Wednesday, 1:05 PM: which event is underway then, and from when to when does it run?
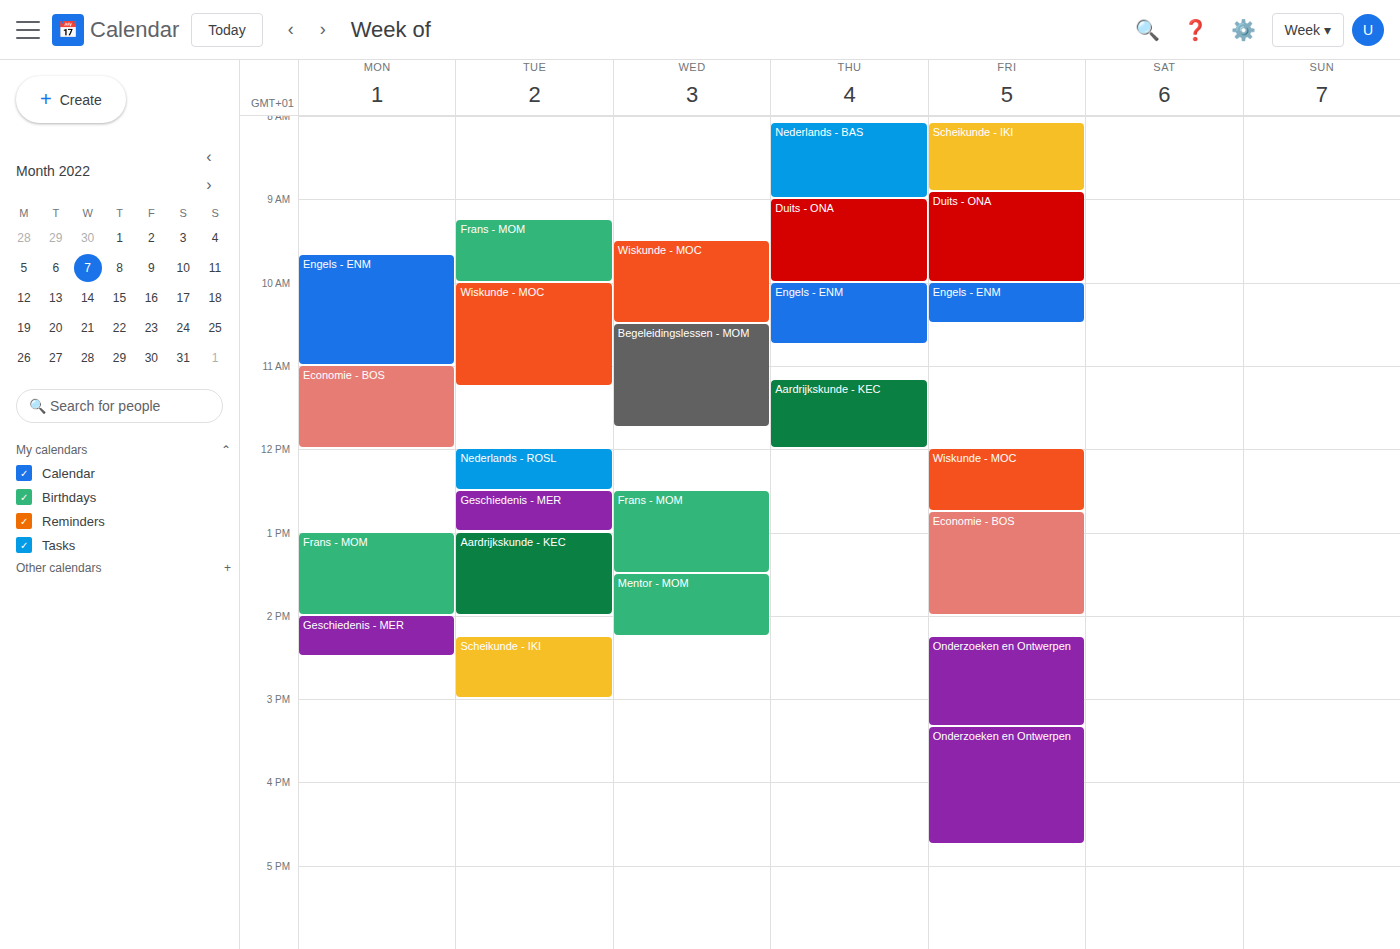
"Frans - MOM", 12:30 PM to 1:30 PM